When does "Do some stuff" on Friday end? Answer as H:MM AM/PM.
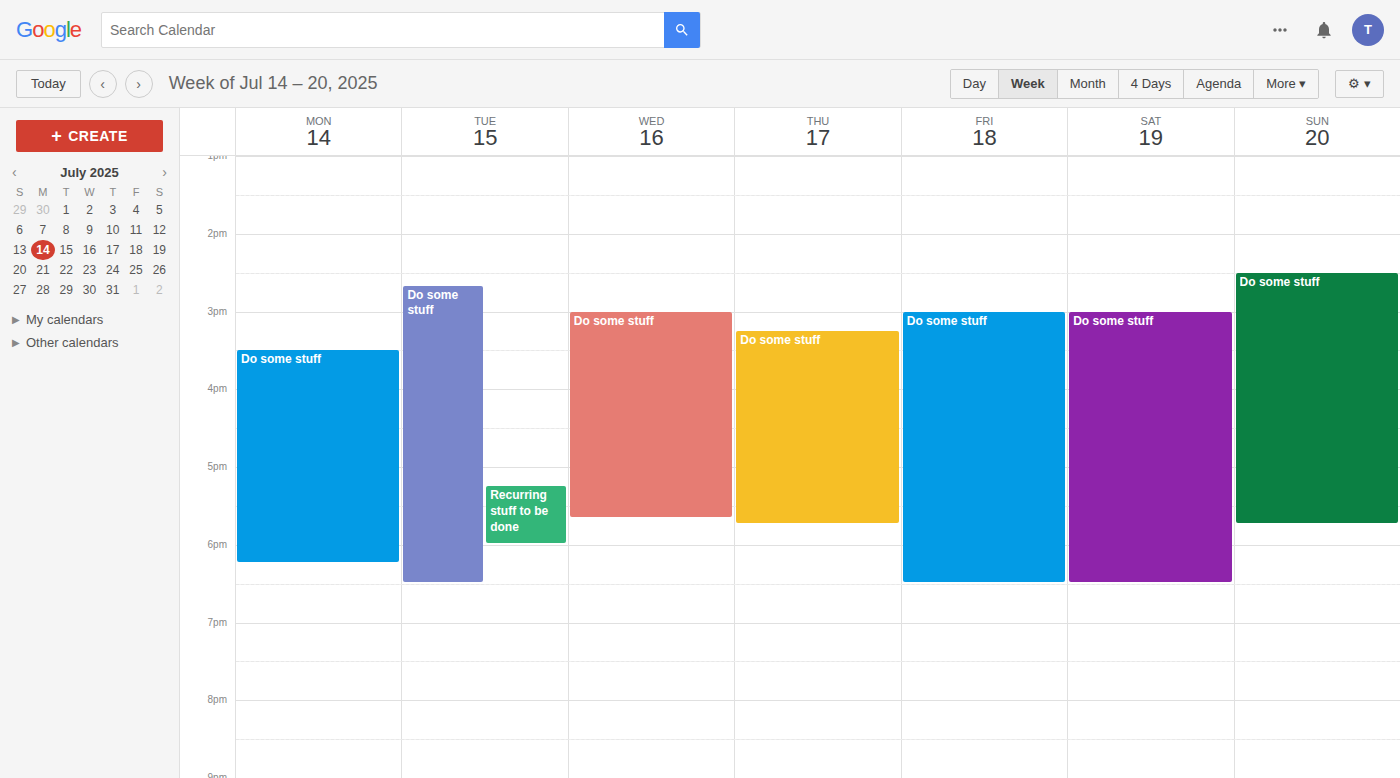
6:30 PM